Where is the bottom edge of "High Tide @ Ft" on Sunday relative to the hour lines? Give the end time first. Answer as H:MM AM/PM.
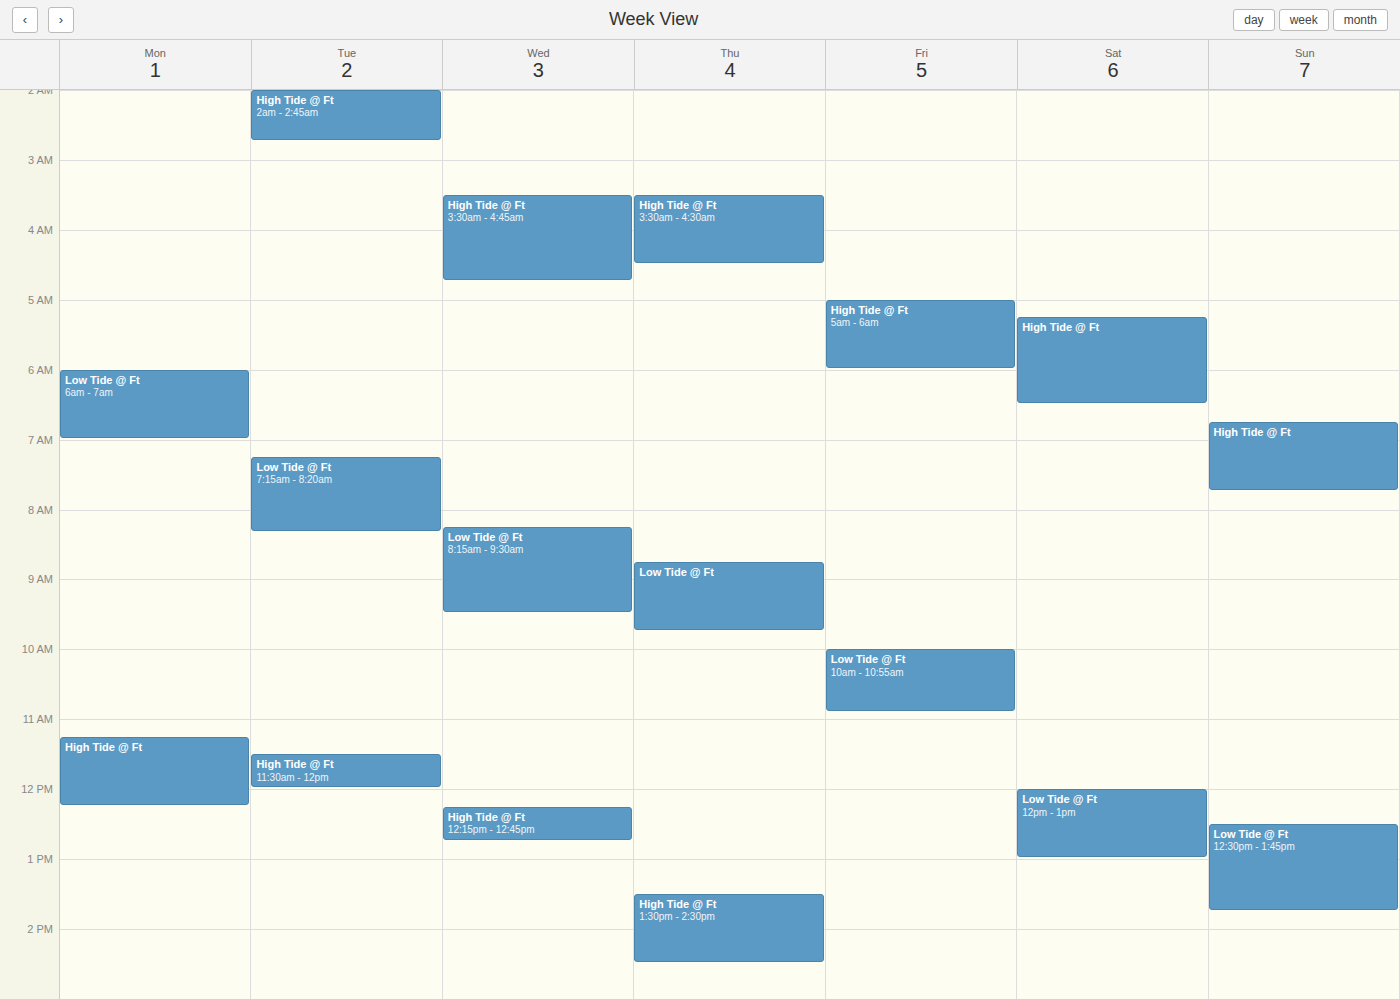
7:45 AM -- neither: three quarters of the way from the 7 AM line to the 8 AM line.